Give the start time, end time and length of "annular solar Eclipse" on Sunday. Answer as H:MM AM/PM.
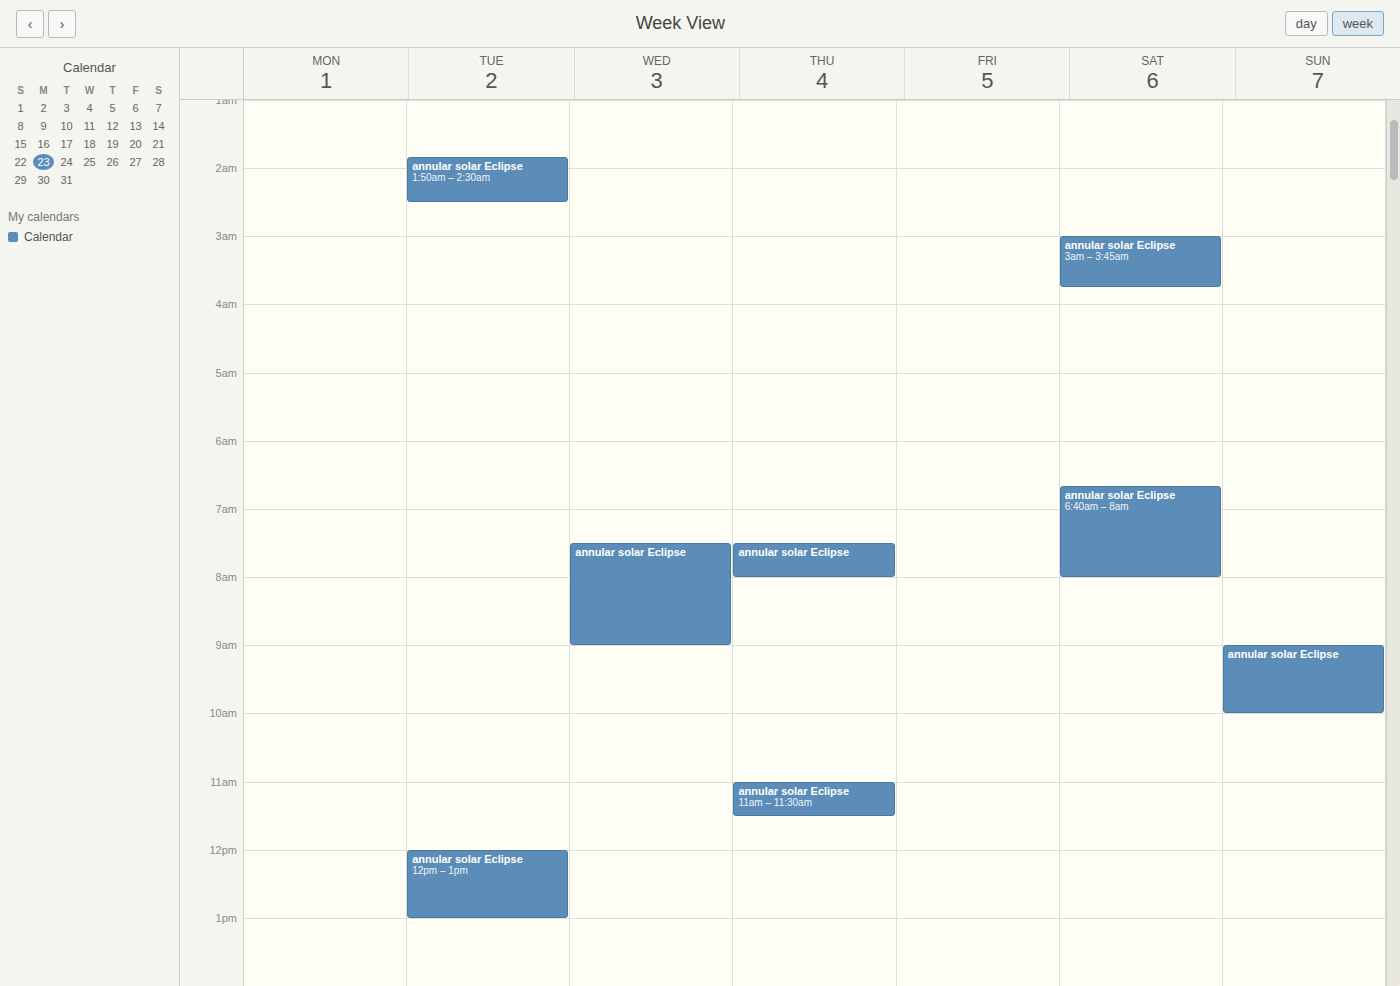
9:00 AM to 10:00 AM, 1 hour